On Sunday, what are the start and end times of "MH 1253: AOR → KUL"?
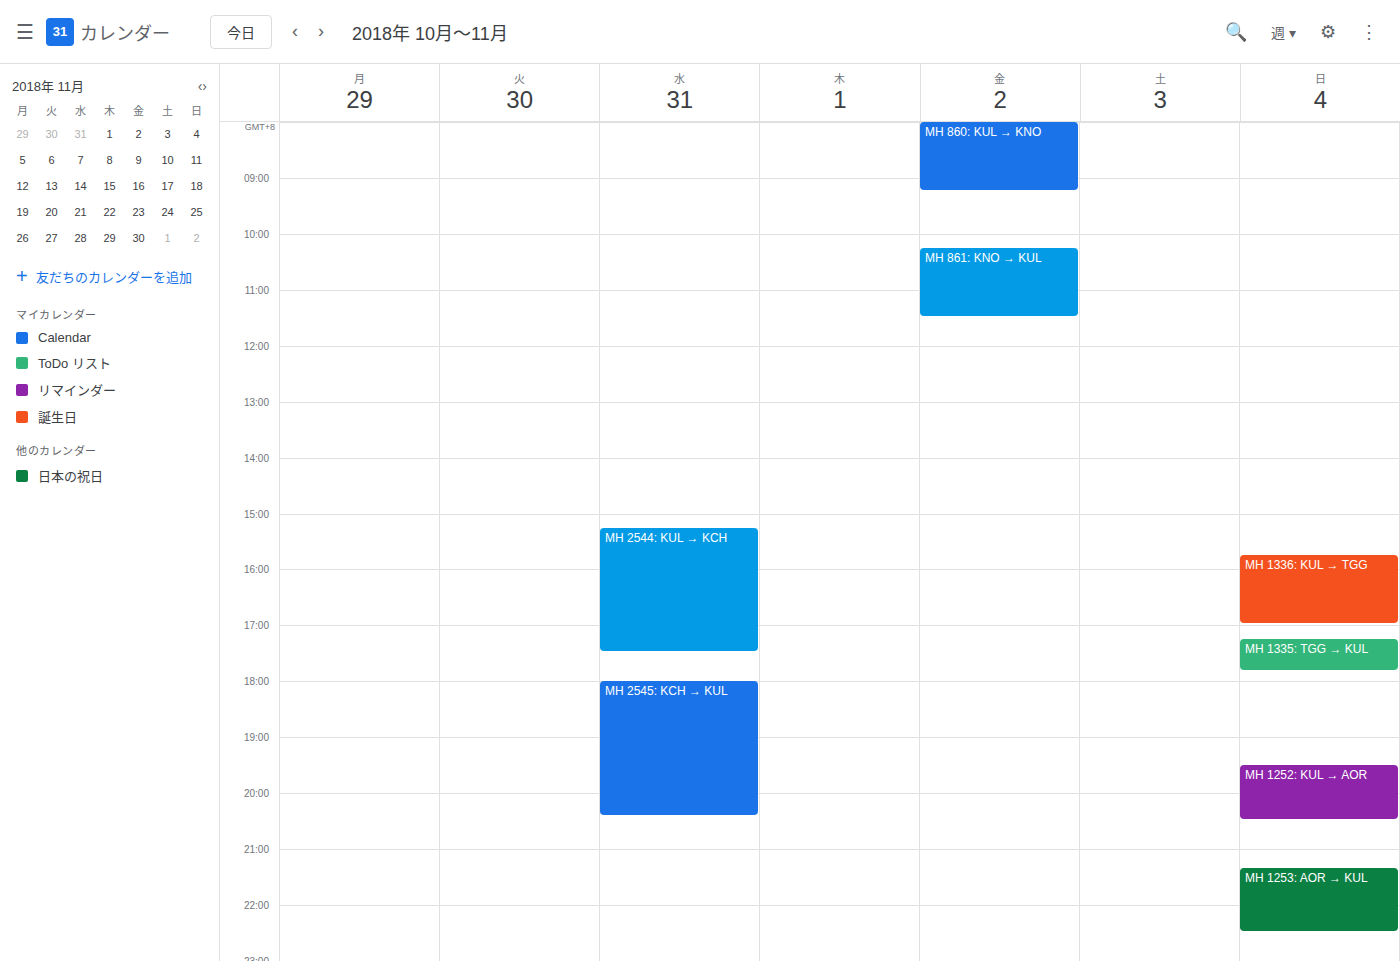
9:20 PM to 10:30 PM